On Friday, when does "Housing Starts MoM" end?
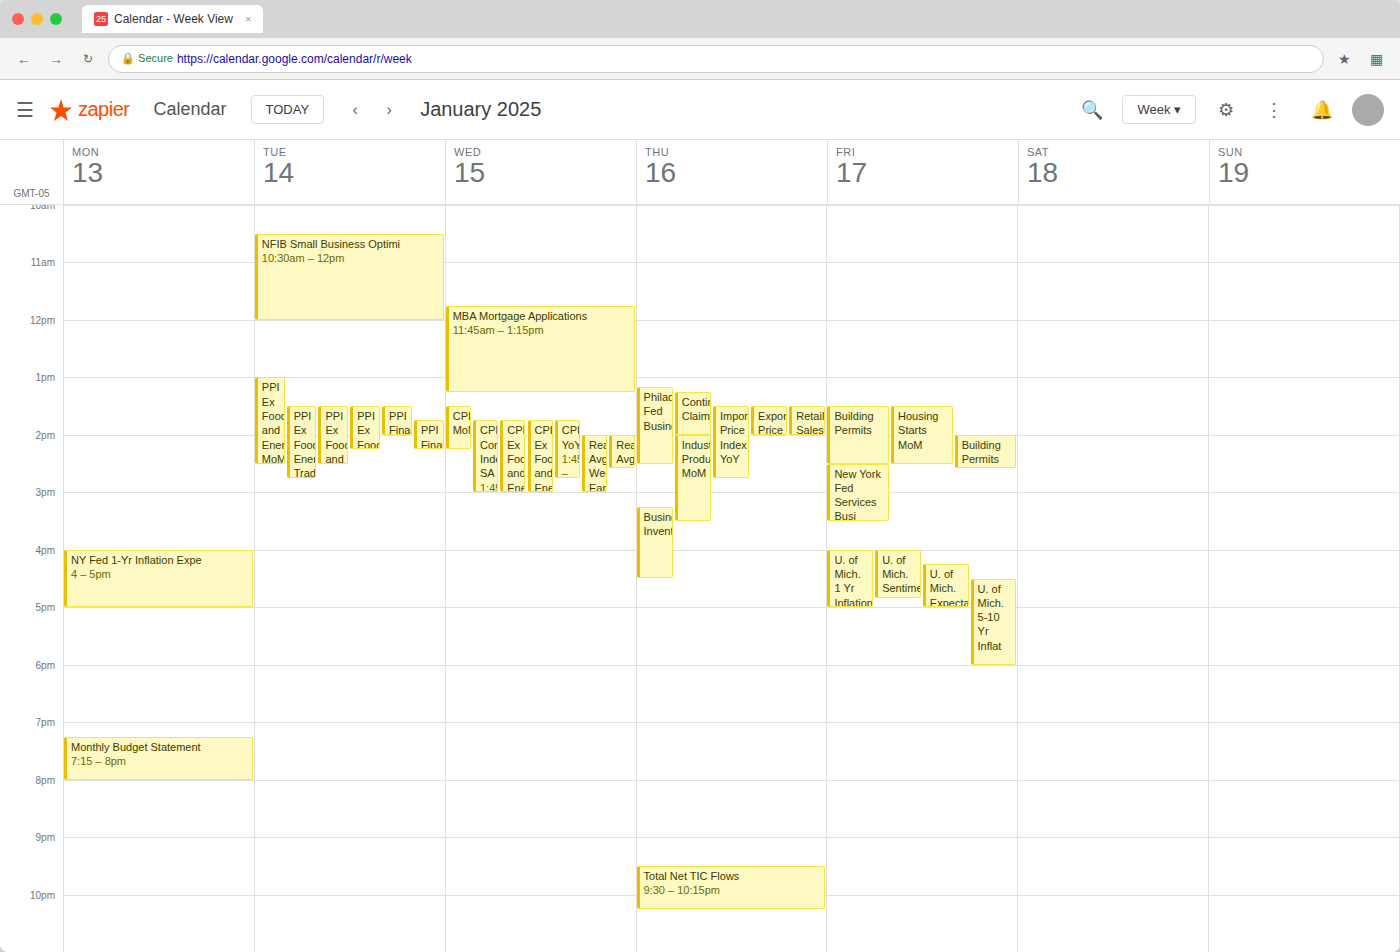
2:30 PM